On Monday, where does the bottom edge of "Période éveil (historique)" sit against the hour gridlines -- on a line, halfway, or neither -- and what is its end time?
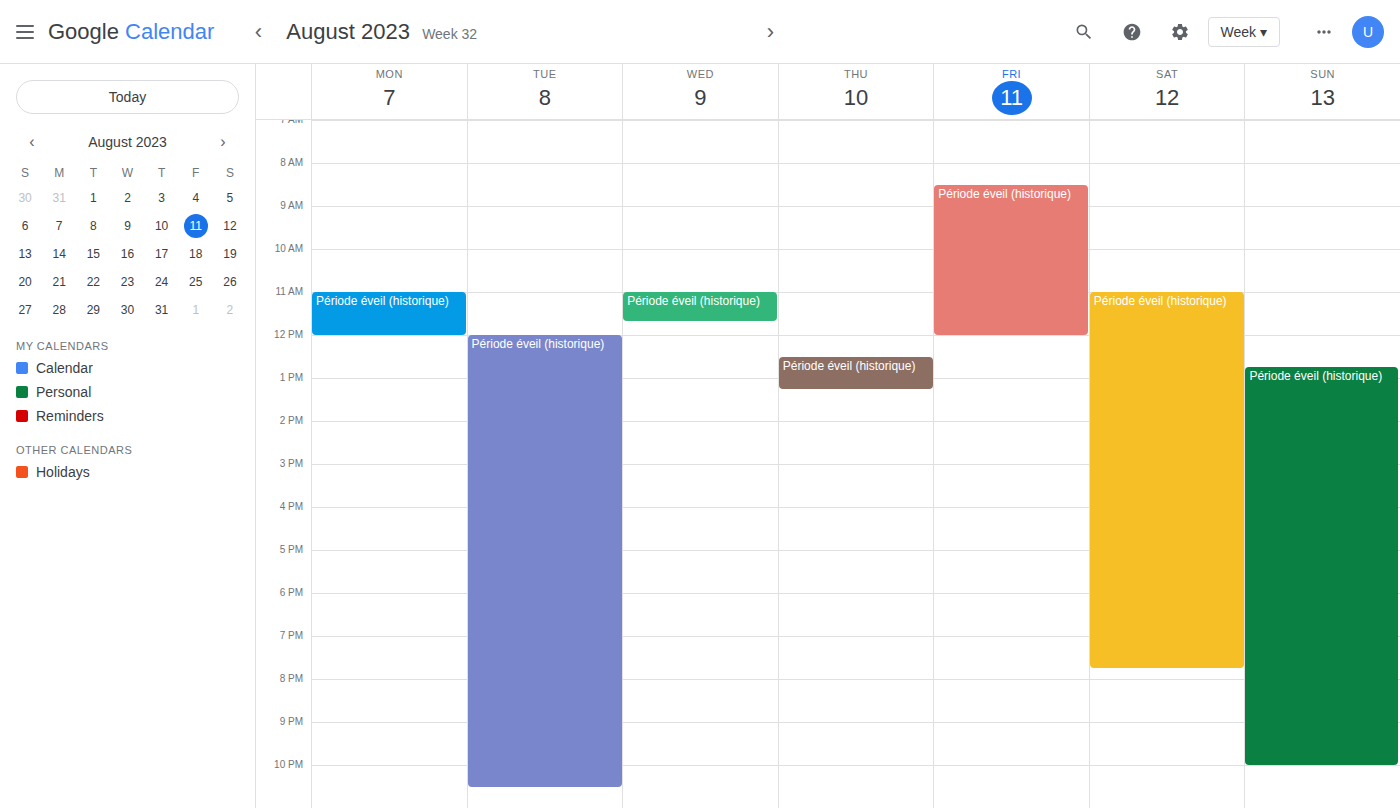
12:00 -- exactly on the 12:00 line.